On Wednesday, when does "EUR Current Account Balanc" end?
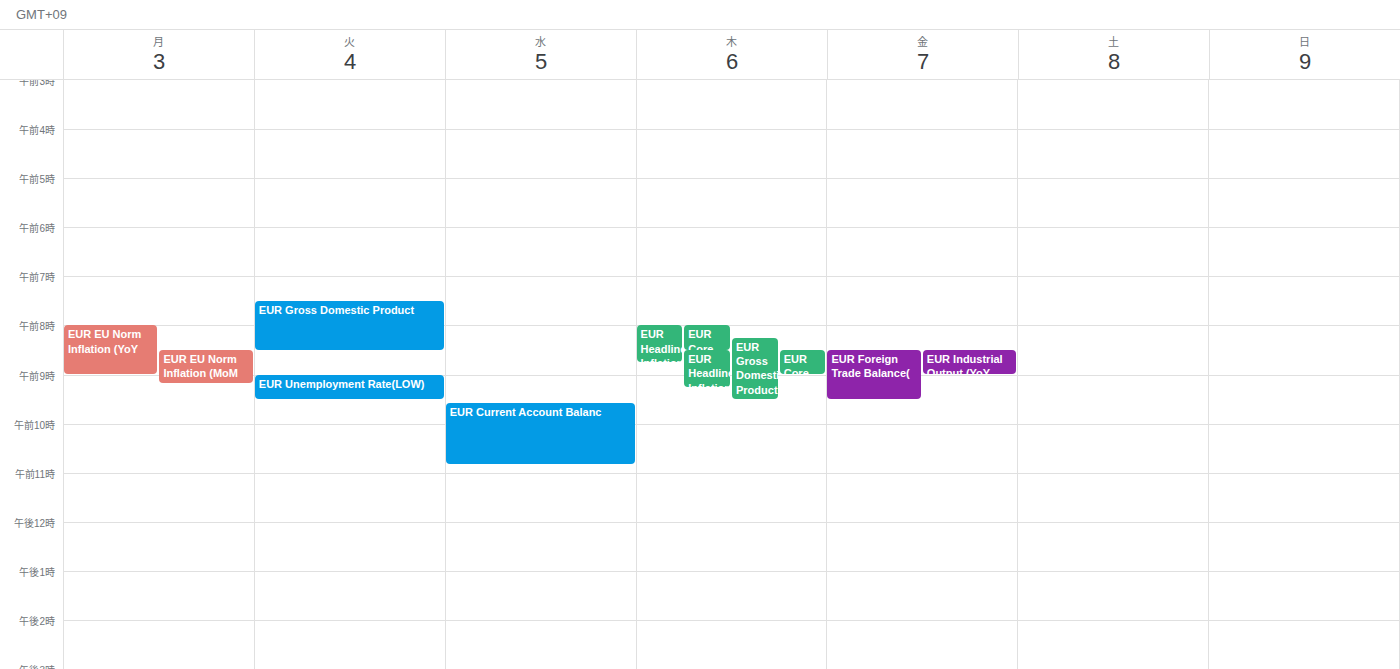
10:50 AM